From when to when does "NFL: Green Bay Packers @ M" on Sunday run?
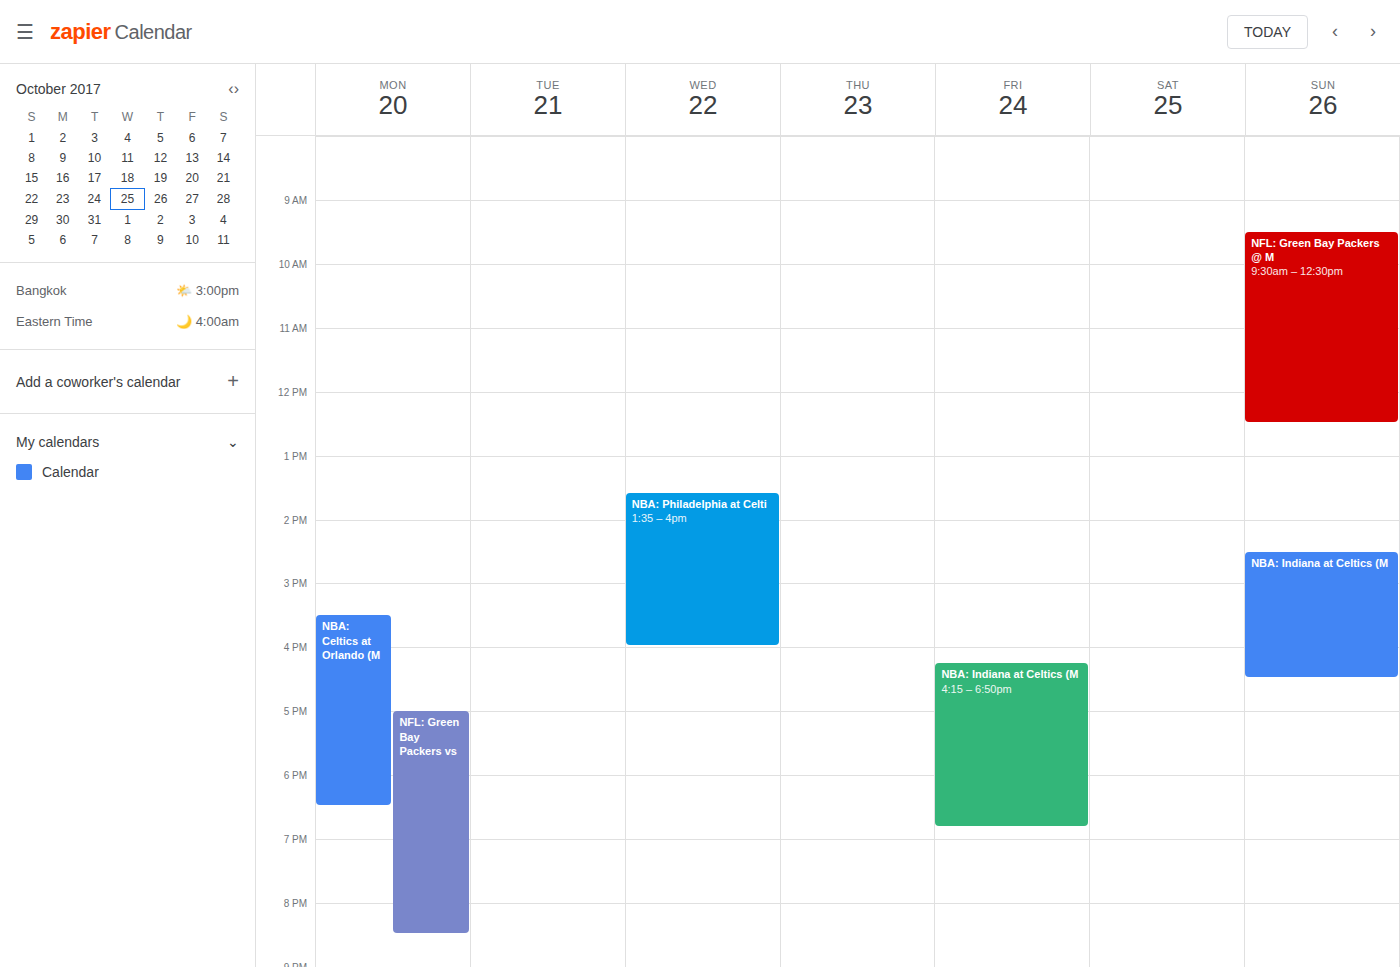
09:30 to 12:30